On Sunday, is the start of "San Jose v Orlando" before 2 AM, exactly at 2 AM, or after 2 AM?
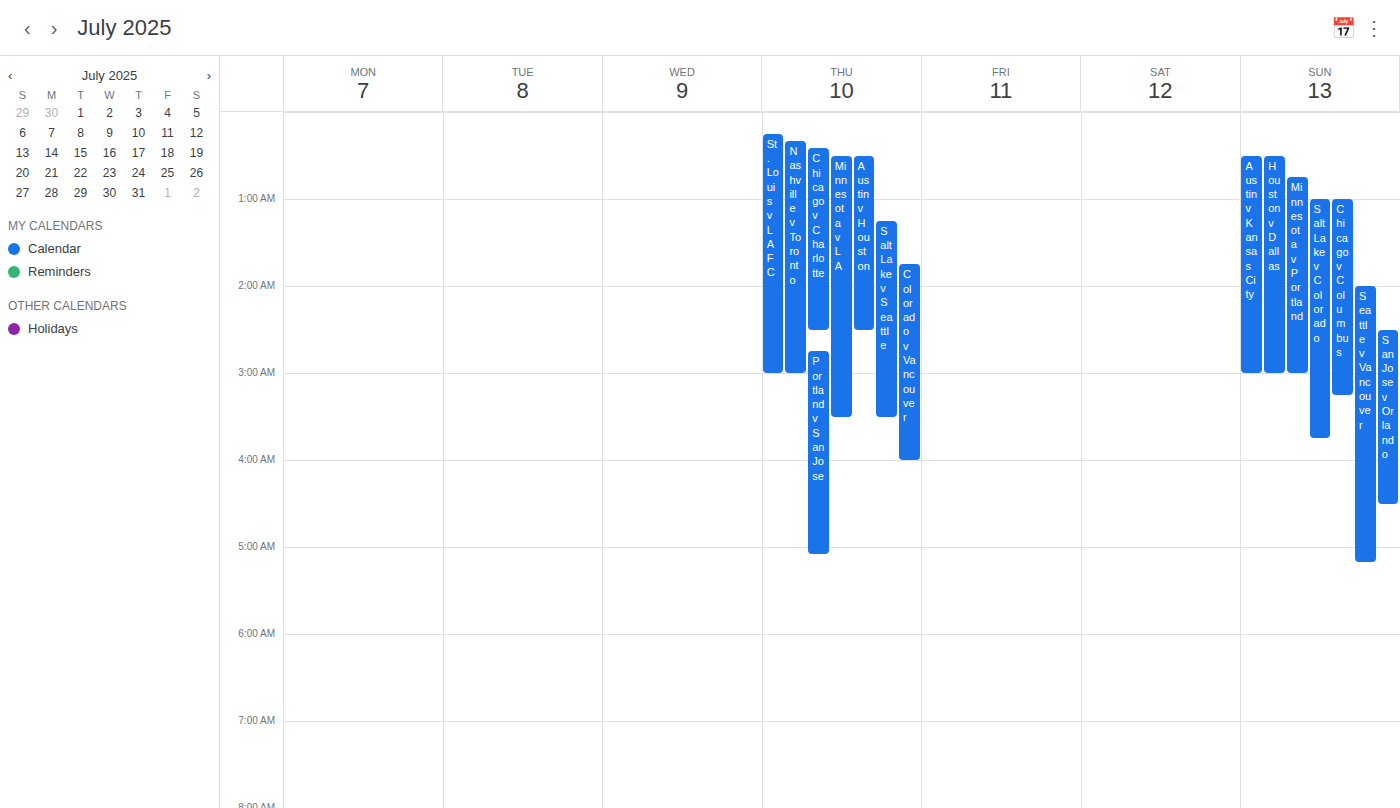
2:30 AM -- after 2 AM, 30 minutes below the 2 AM line.